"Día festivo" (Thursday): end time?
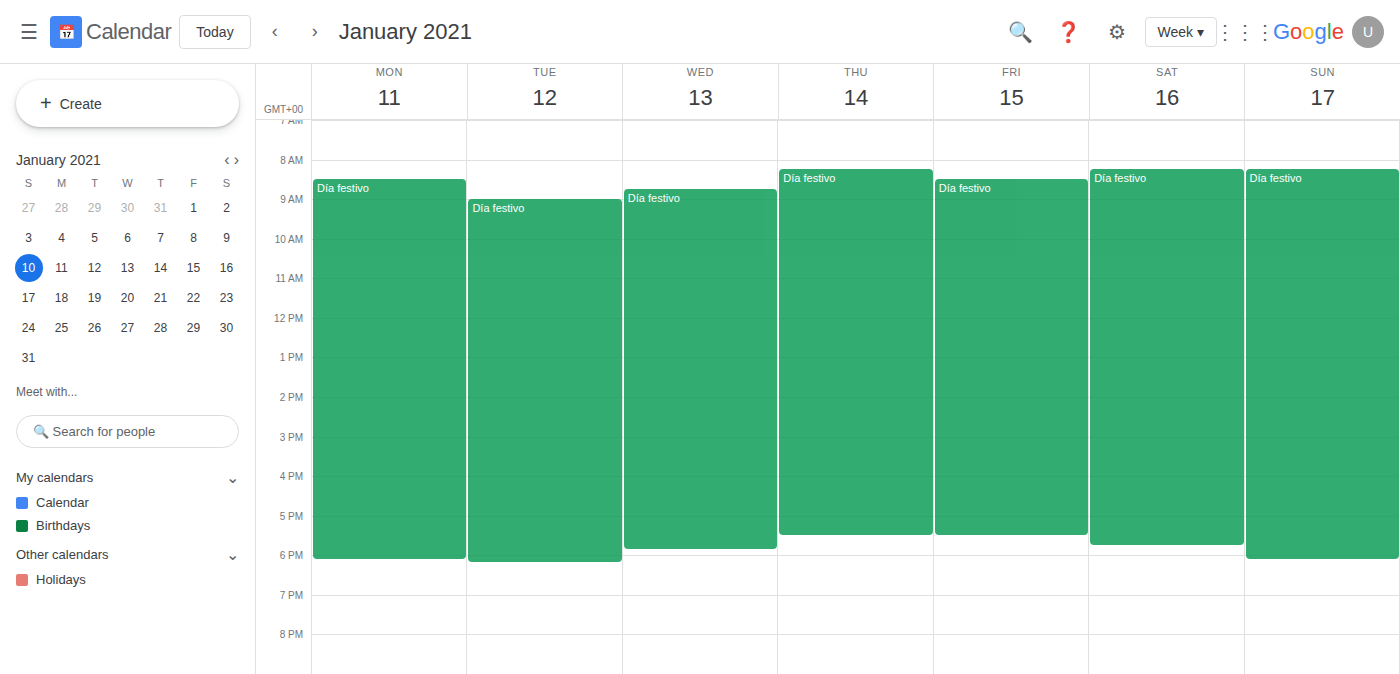
5:30 PM